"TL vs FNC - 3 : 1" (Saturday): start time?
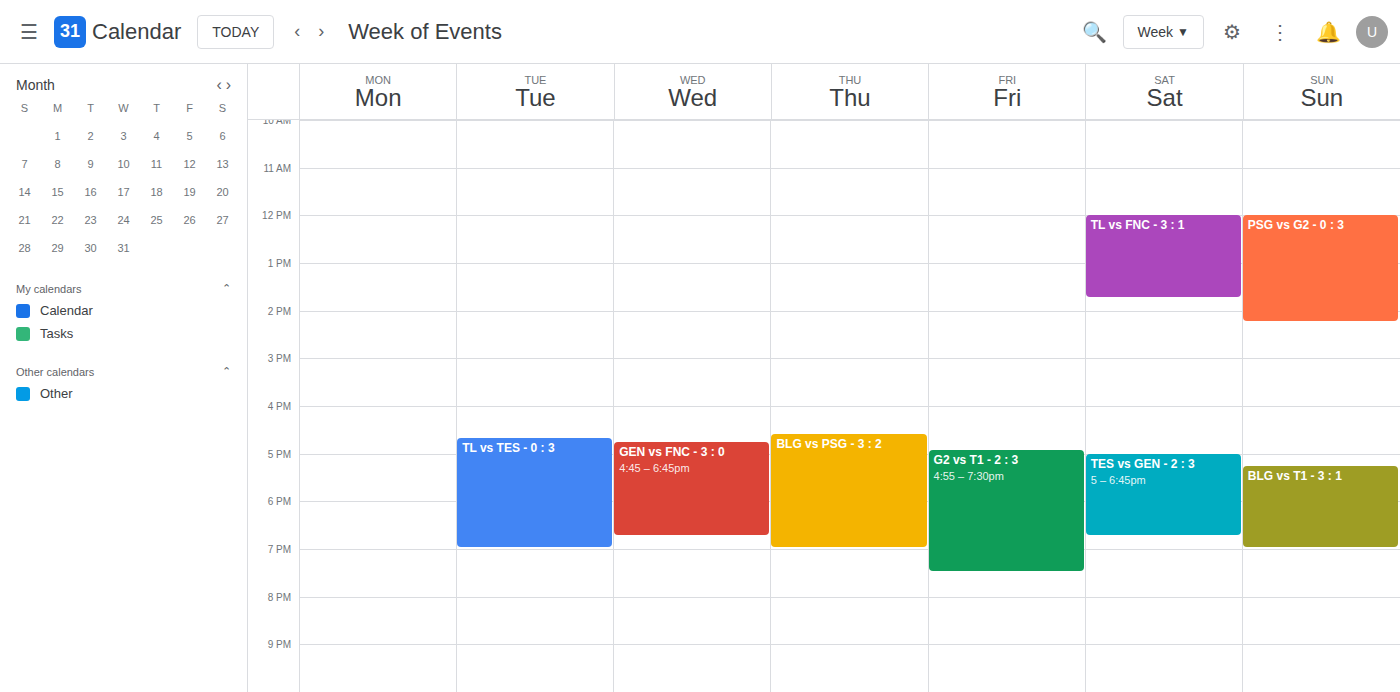
12:00 PM